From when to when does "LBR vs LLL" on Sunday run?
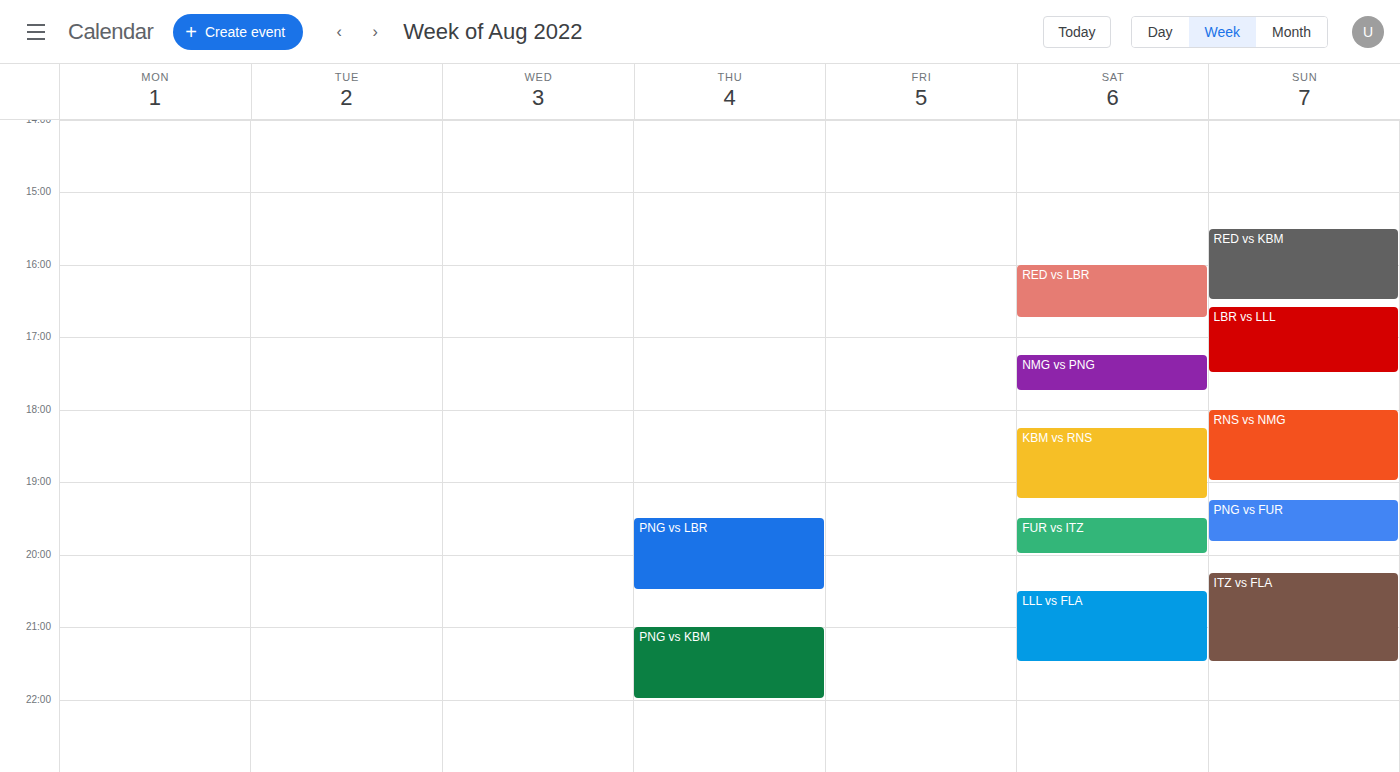
4:35 PM to 5:30 PM